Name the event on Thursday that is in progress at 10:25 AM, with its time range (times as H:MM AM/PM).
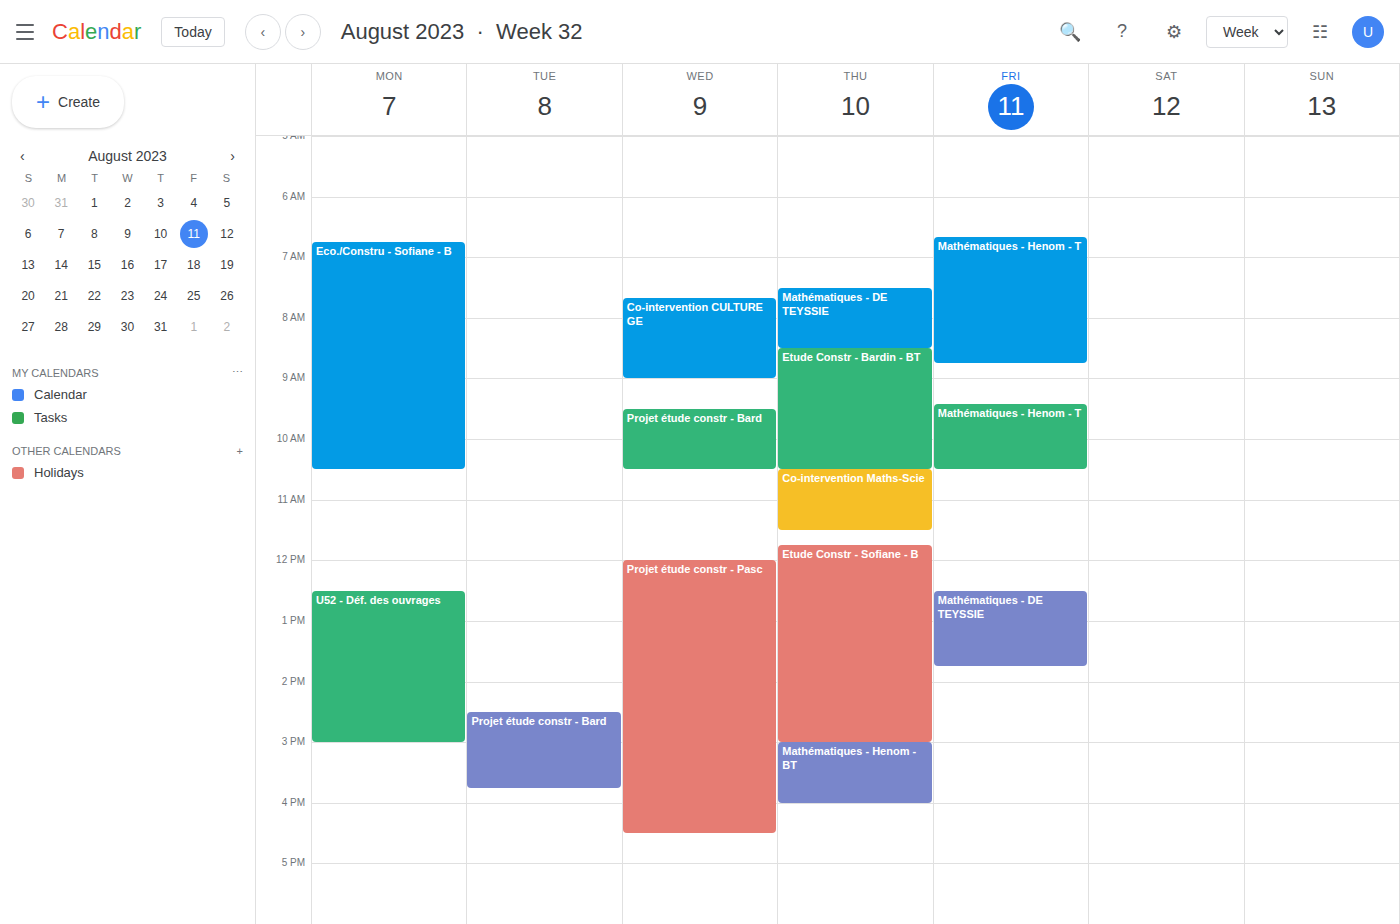
"Etude Constr - Bardin - BT", 8:30 AM to 10:30 AM